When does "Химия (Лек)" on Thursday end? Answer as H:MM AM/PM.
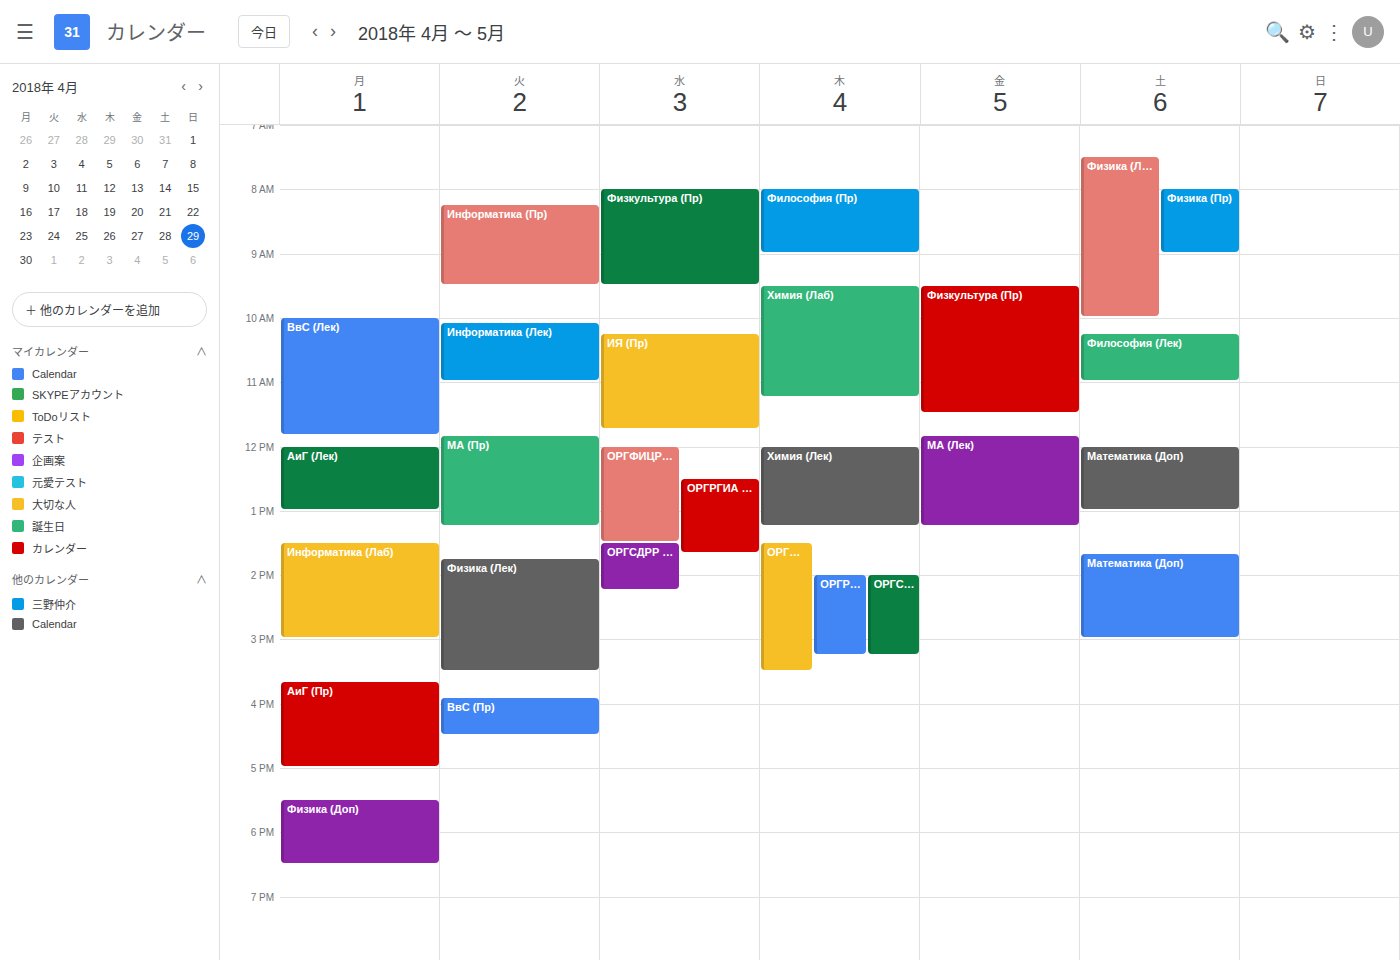
1:15 PM